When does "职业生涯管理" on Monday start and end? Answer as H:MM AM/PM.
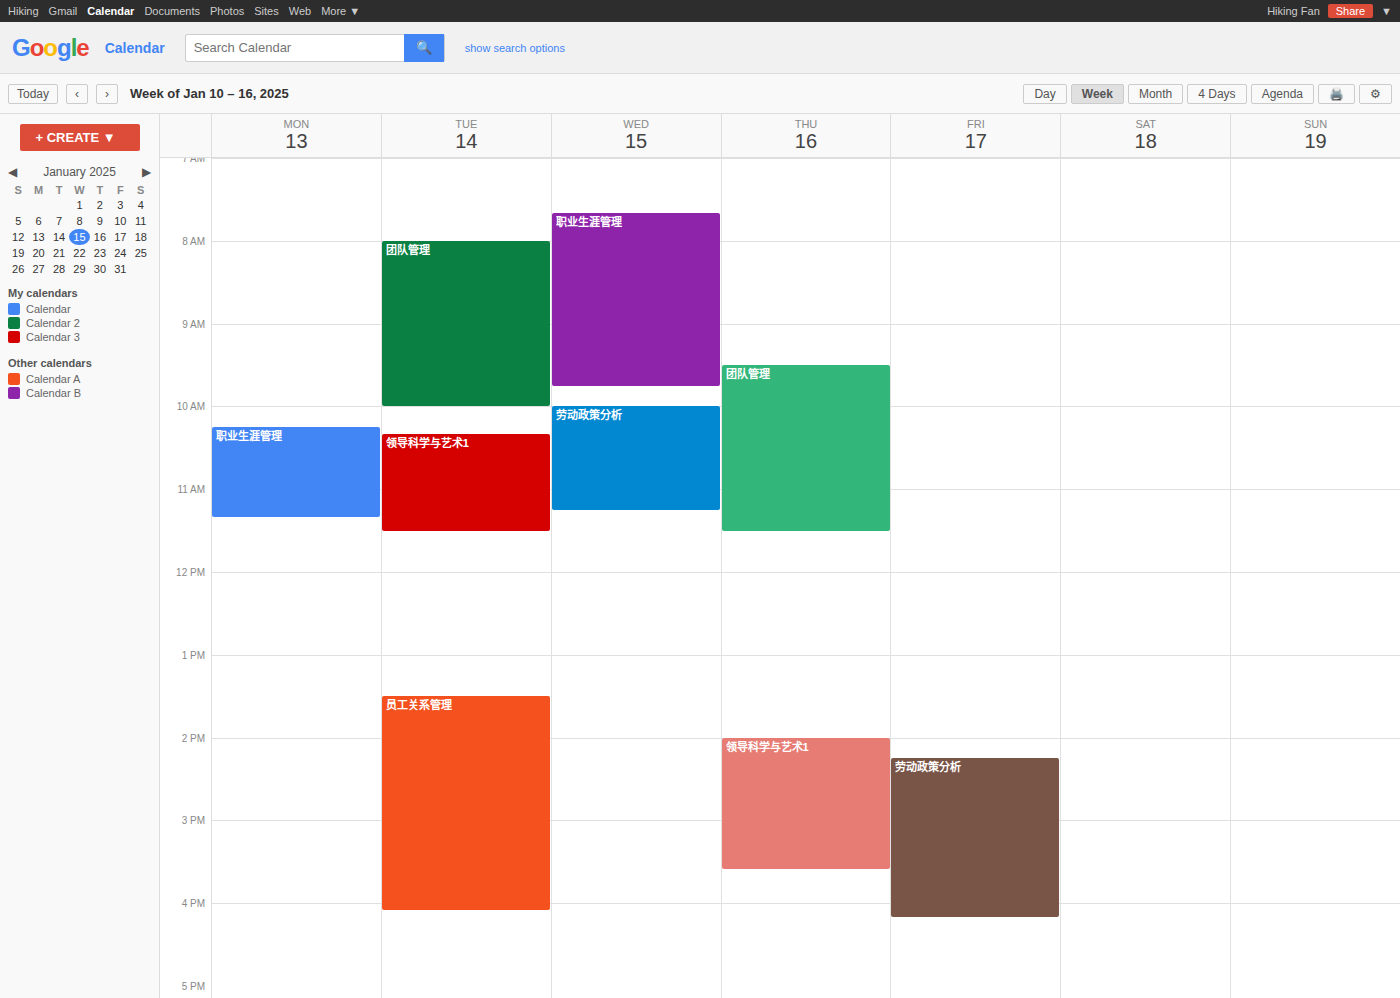
10:15 AM to 11:20 AM